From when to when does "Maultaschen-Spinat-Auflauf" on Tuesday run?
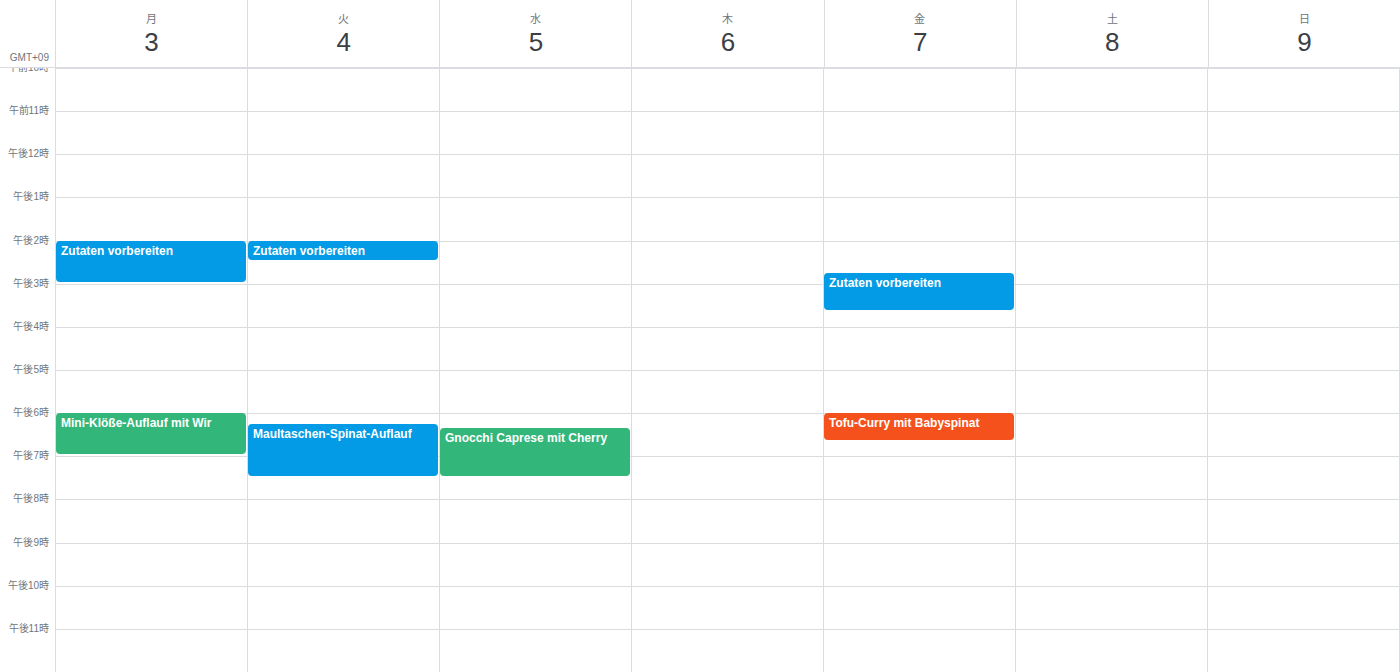
6:15 PM to 7:30 PM